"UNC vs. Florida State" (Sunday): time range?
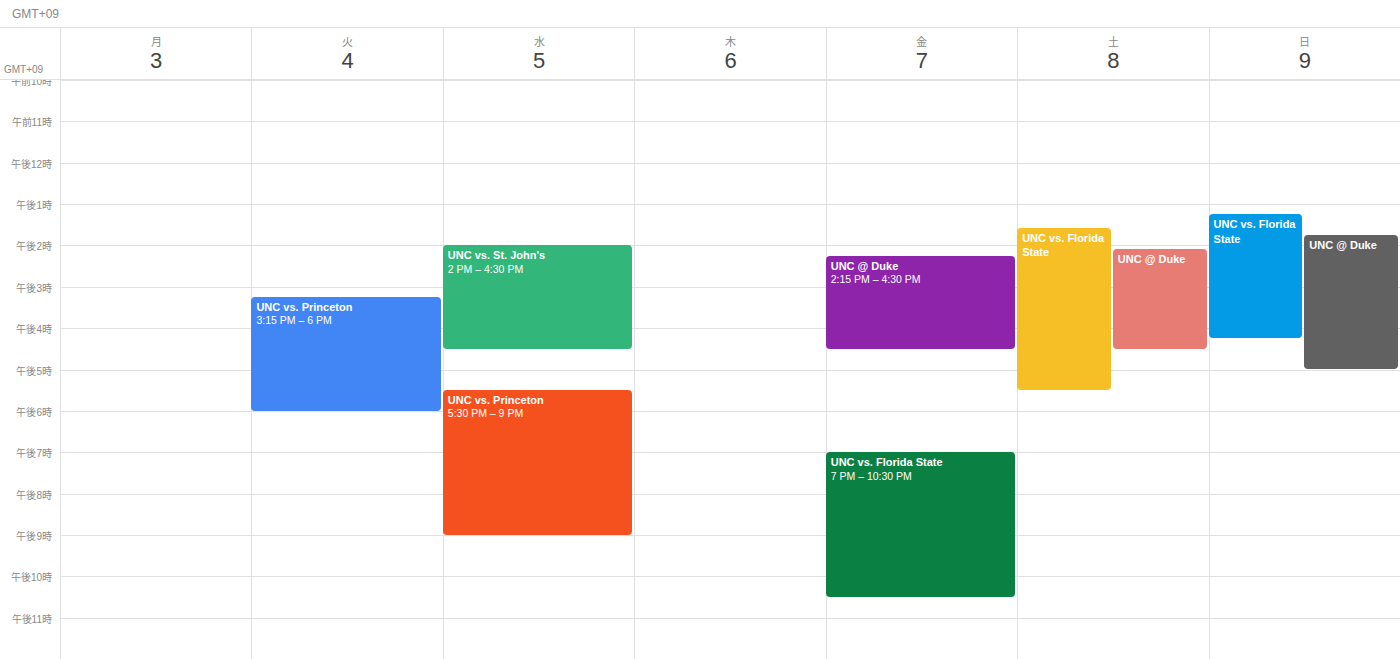
1:15 PM to 4:15 PM